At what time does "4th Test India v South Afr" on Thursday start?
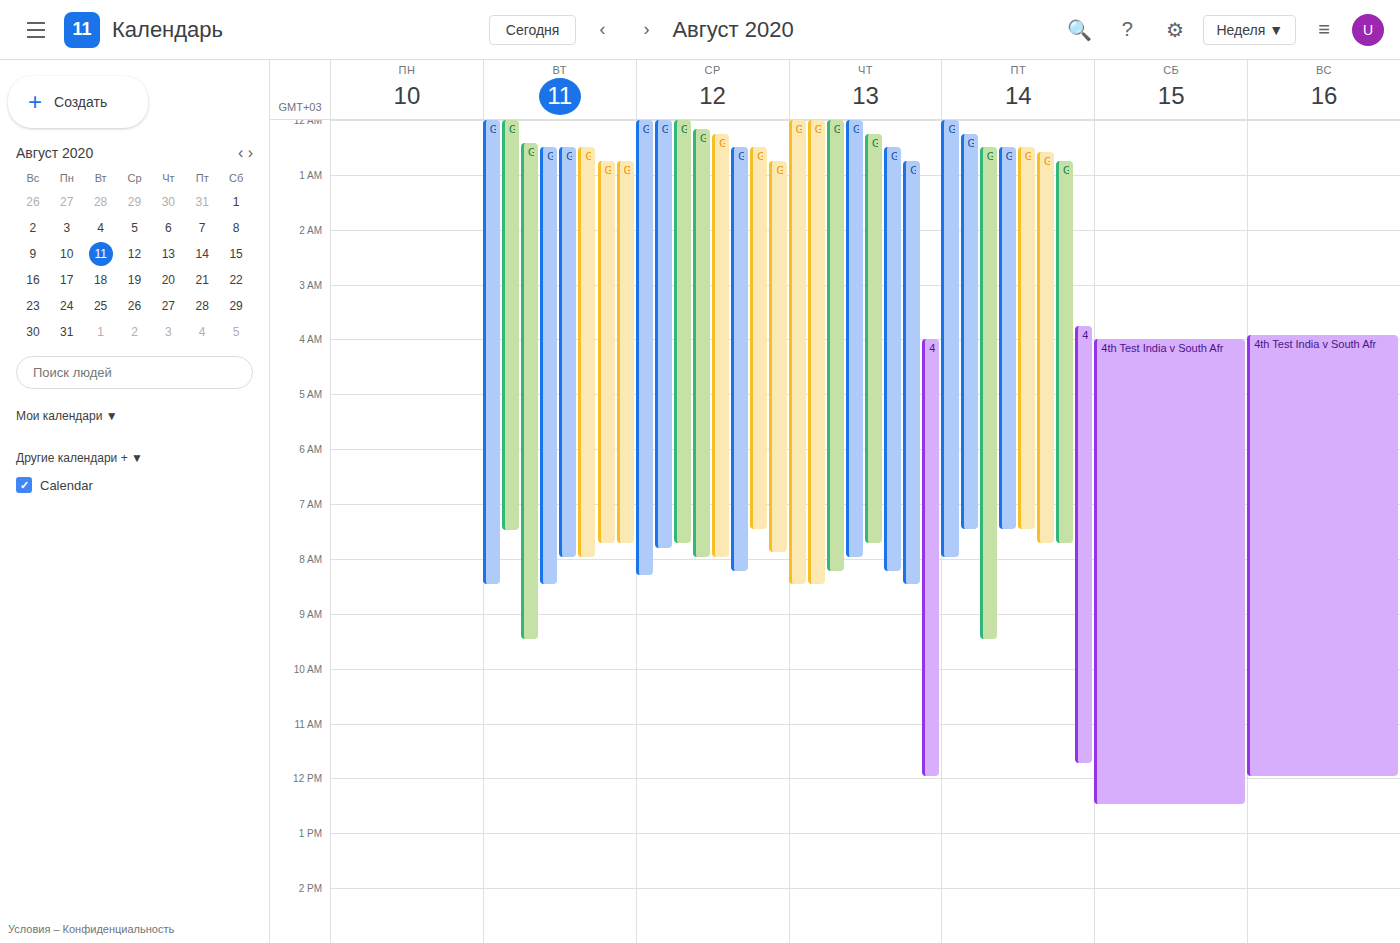
4:00 AM